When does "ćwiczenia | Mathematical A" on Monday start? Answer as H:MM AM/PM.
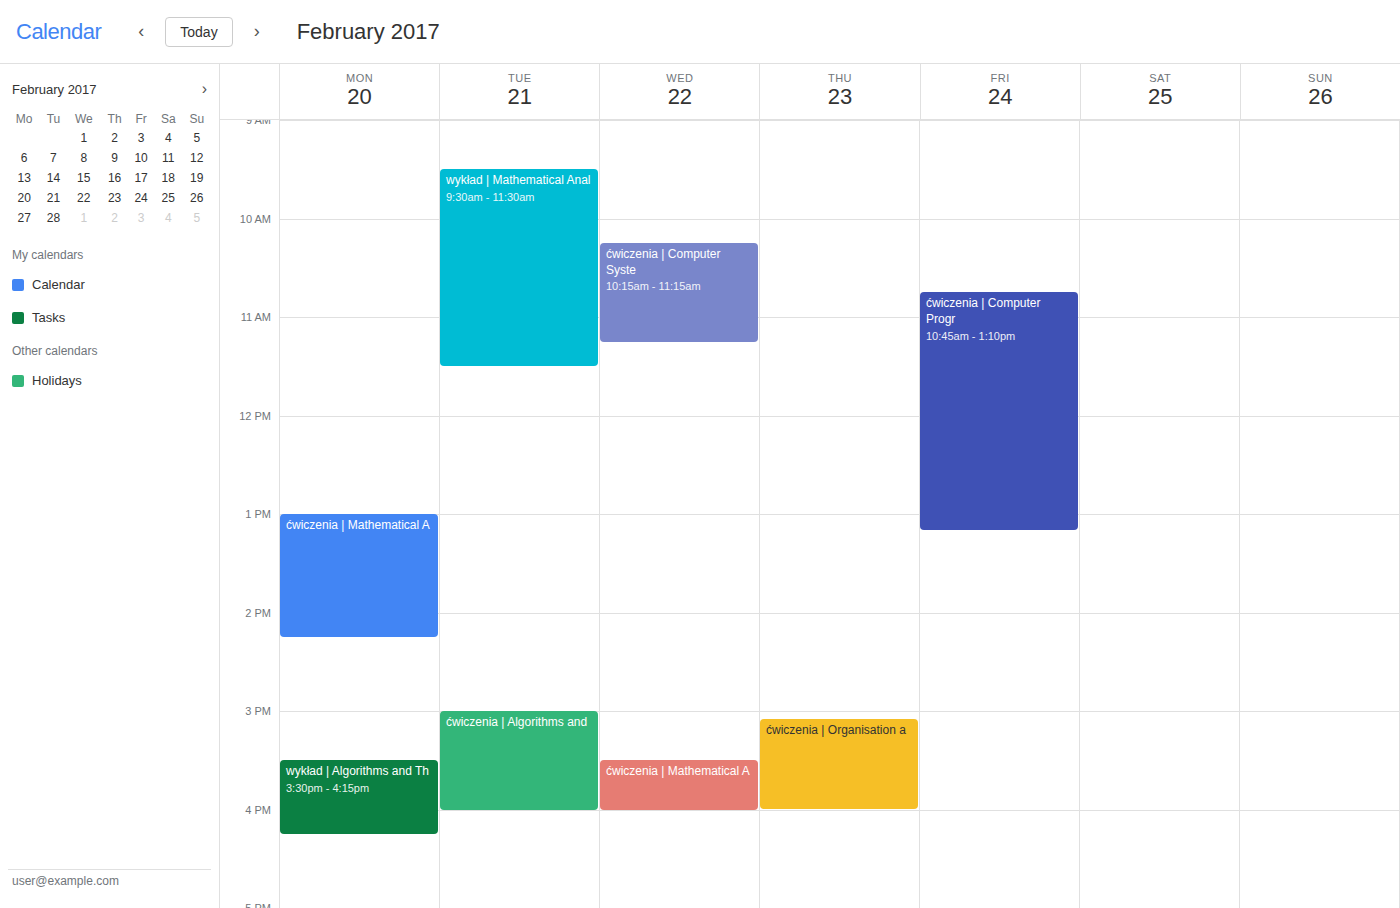
1:00 PM